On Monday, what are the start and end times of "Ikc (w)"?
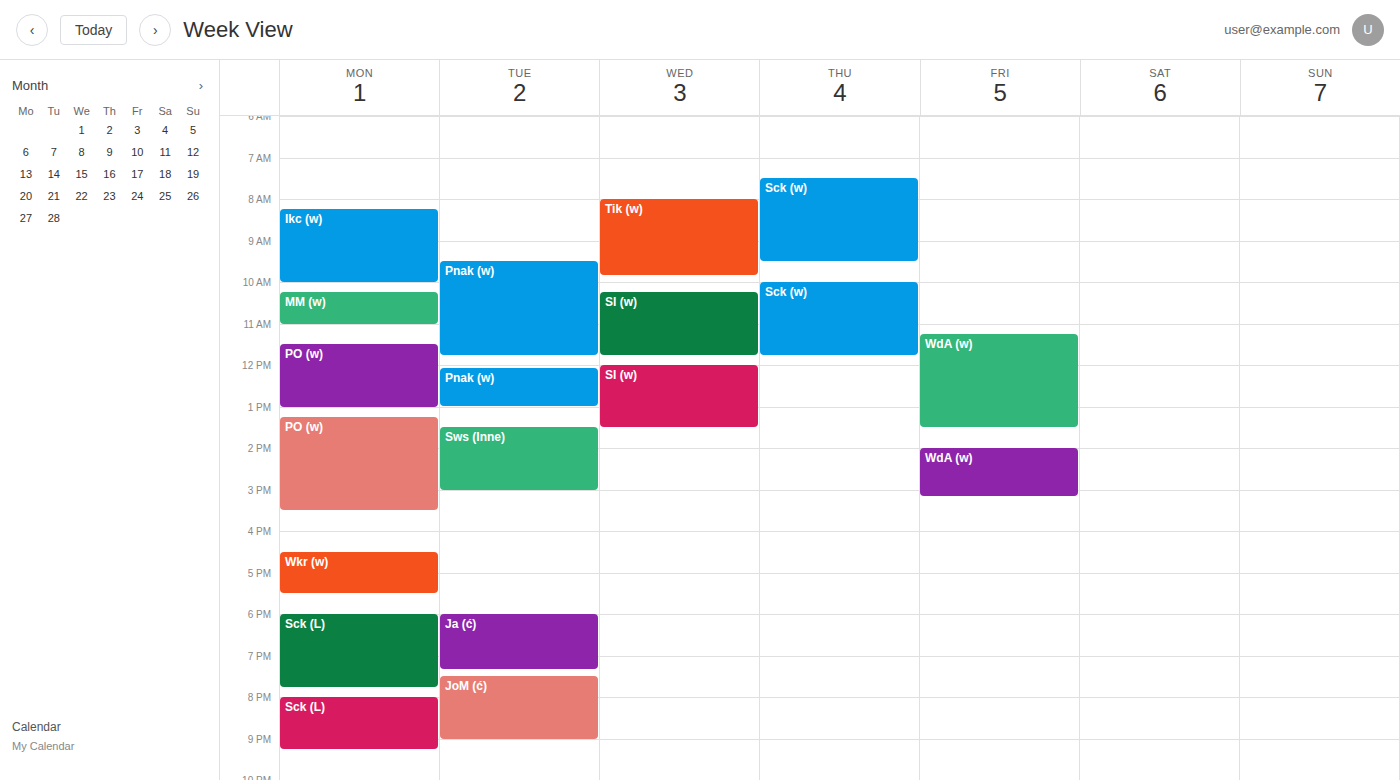
8:15 AM to 10:00 AM